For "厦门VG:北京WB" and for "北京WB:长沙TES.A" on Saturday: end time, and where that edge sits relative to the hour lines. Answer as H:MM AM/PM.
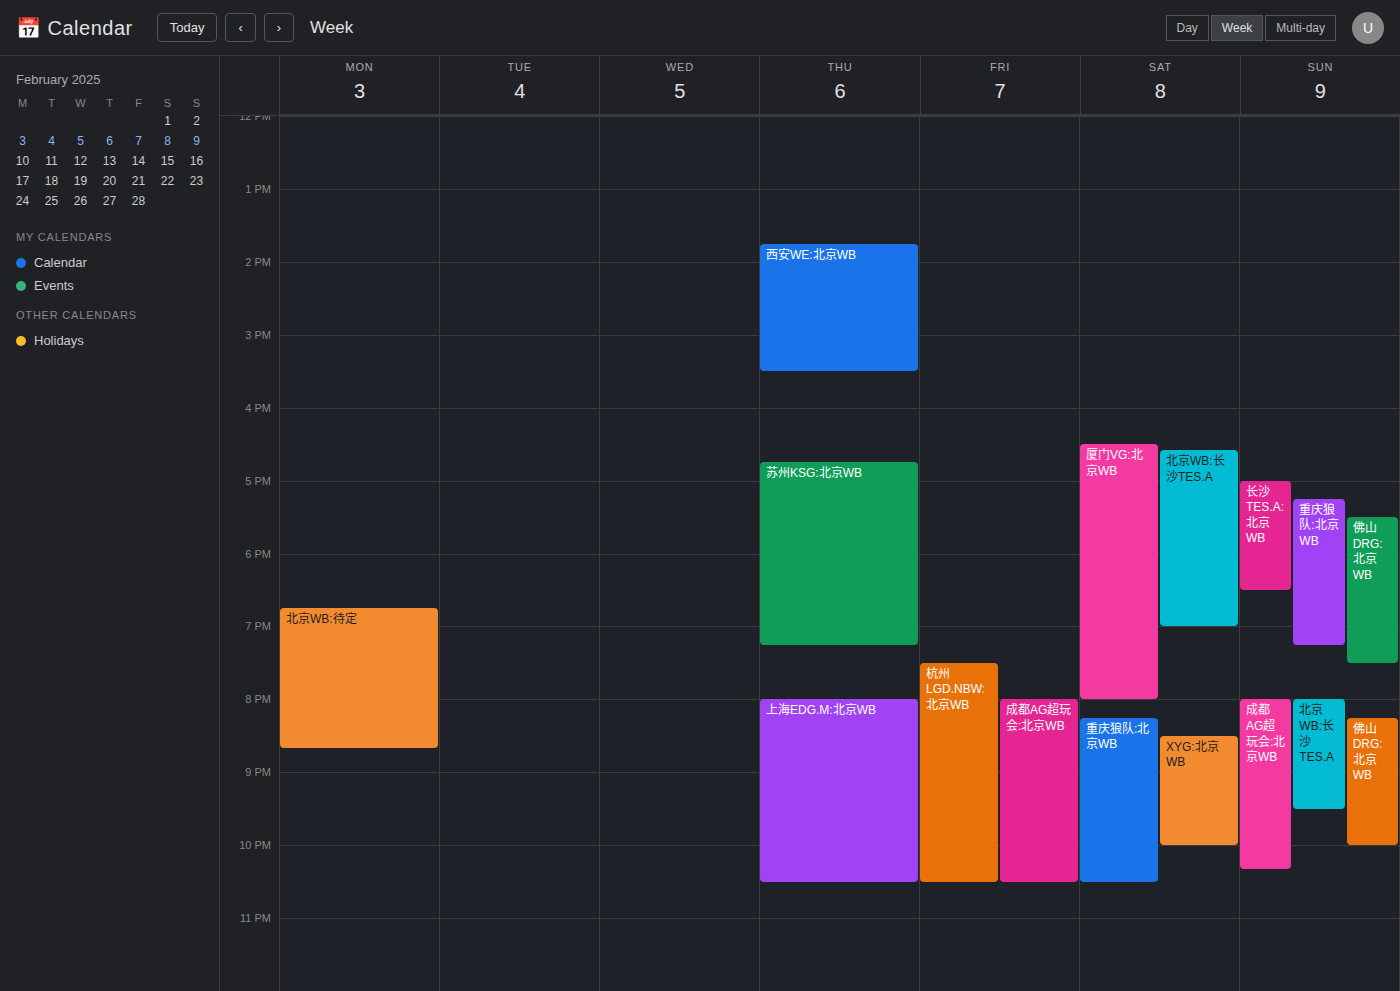
"厦门VG:北京WB": 8:00 PM, exactly on the 8 PM line. "北京WB:长沙TES.A": 7:00 PM, exactly on the 7 PM line.